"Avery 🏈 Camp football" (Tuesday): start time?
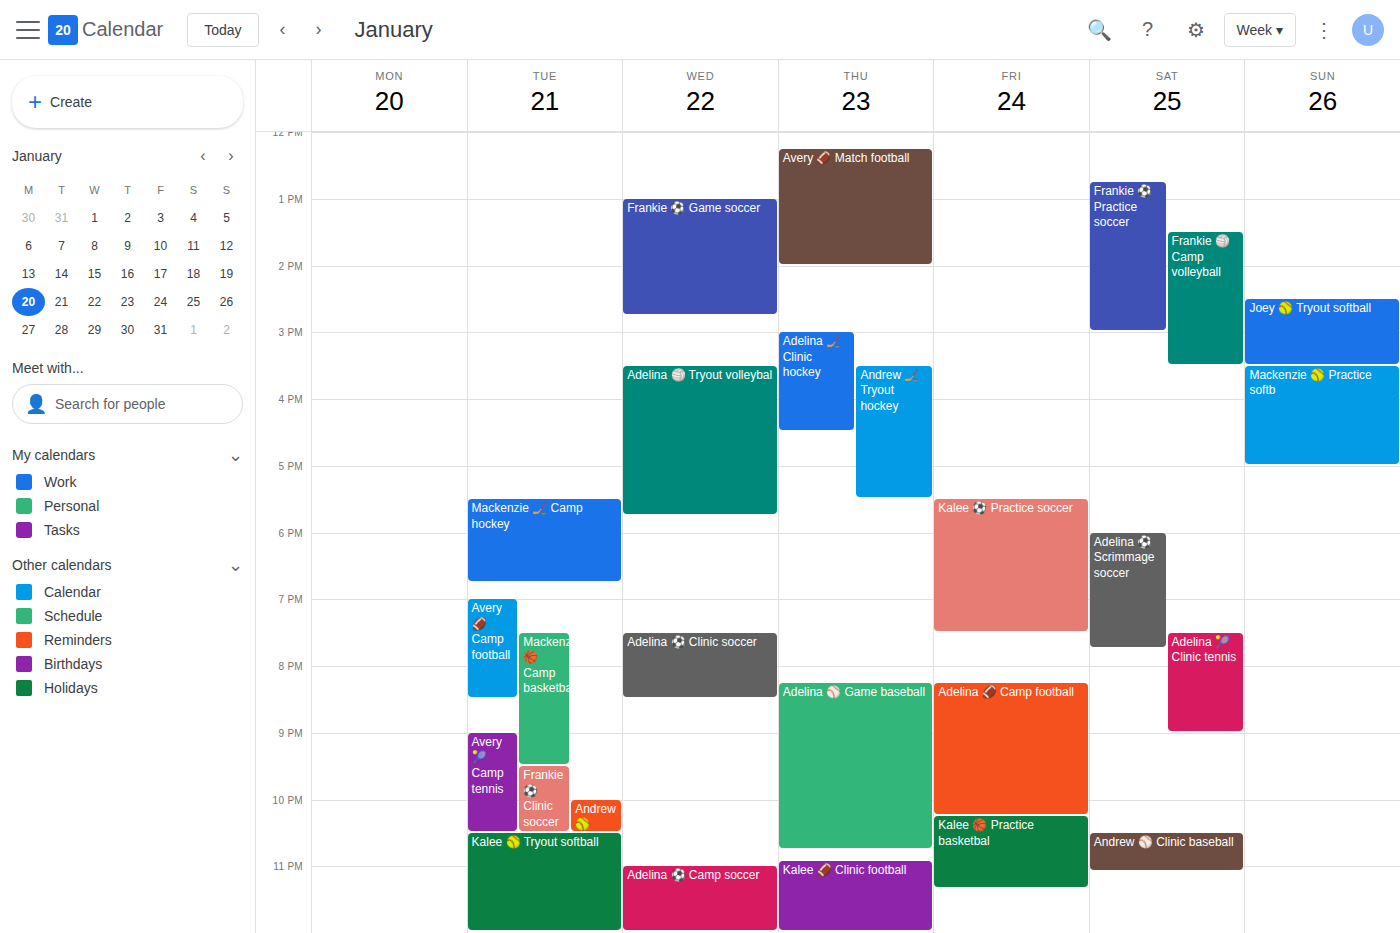
7:00 PM